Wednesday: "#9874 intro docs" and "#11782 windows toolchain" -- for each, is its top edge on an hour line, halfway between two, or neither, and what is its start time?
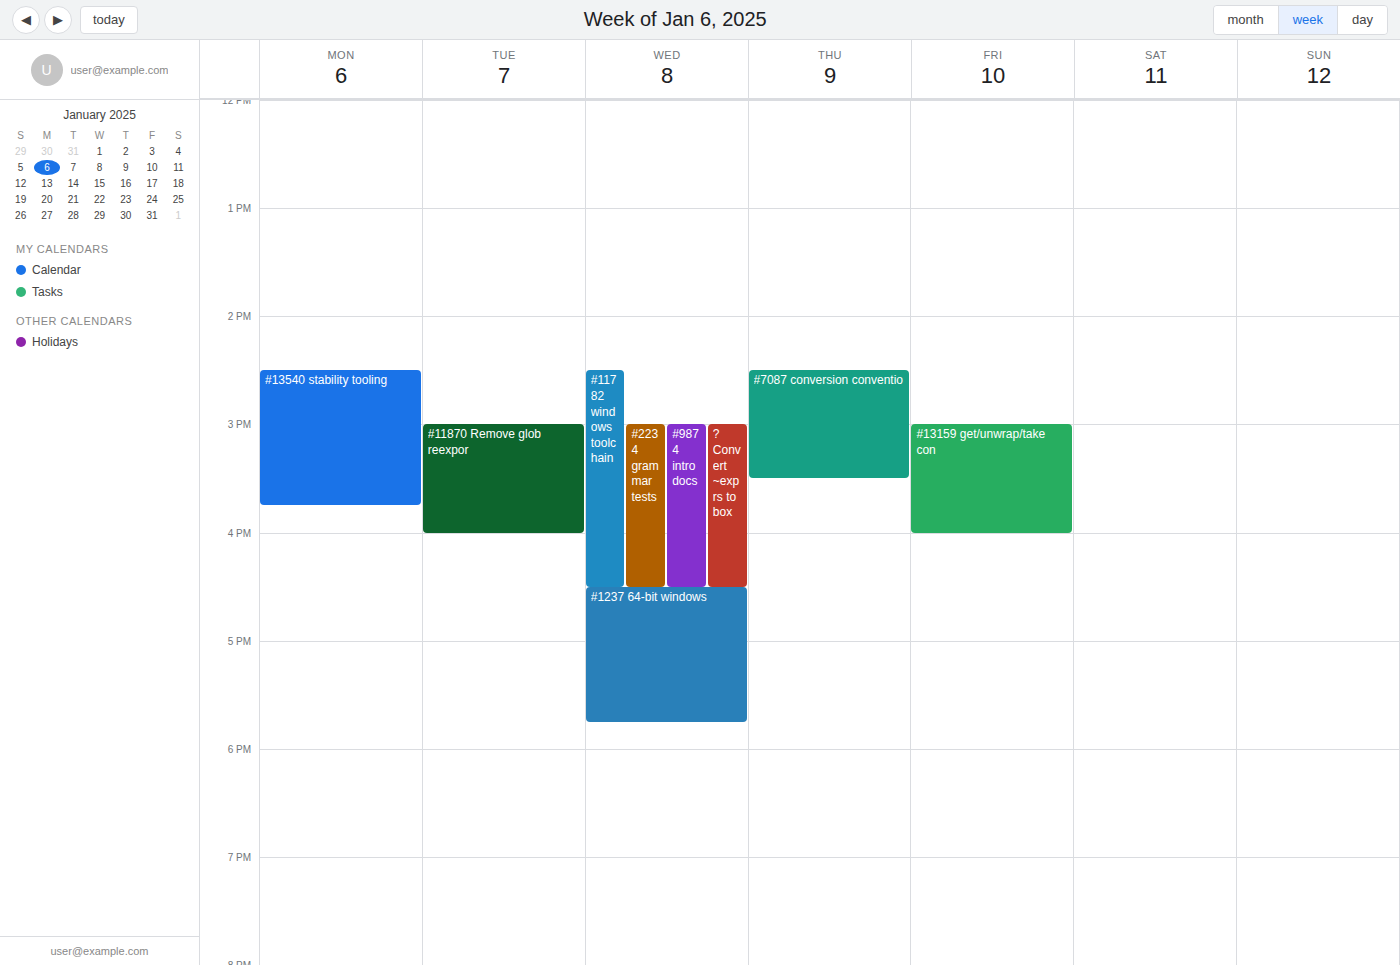
"#9874 intro docs": 3:00 PM, exactly on the 3 PM line. "#11782 windows toolchain": 2:30 PM, halfway between the 2 PM and 3 PM lines.